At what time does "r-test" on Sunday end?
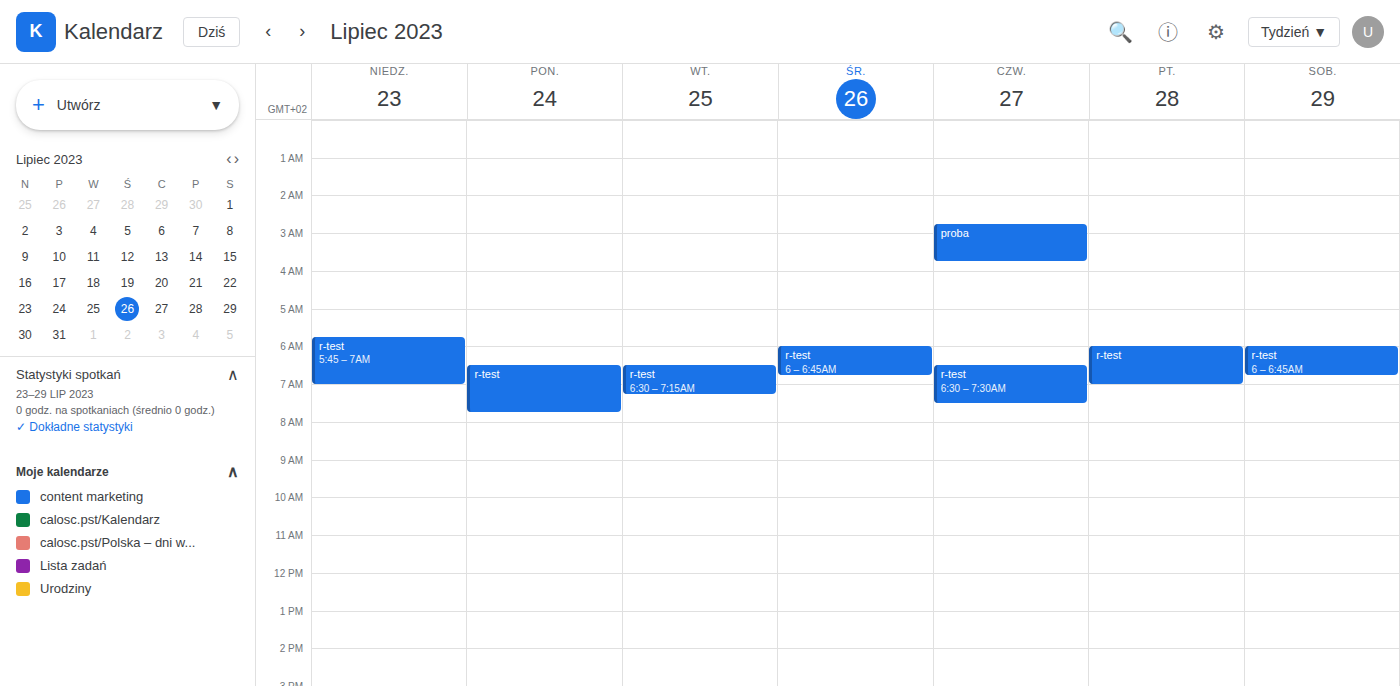
7:00 AM